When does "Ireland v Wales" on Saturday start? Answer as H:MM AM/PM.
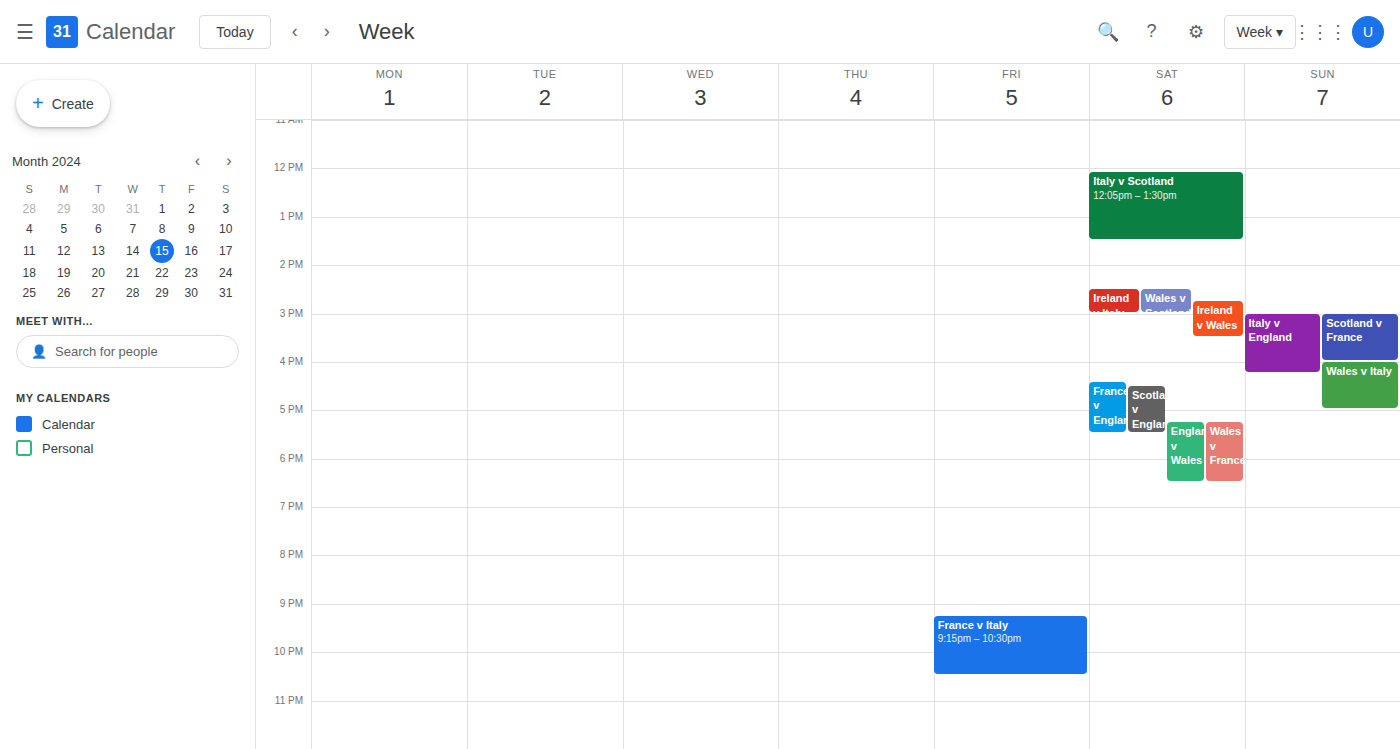
2:45 PM